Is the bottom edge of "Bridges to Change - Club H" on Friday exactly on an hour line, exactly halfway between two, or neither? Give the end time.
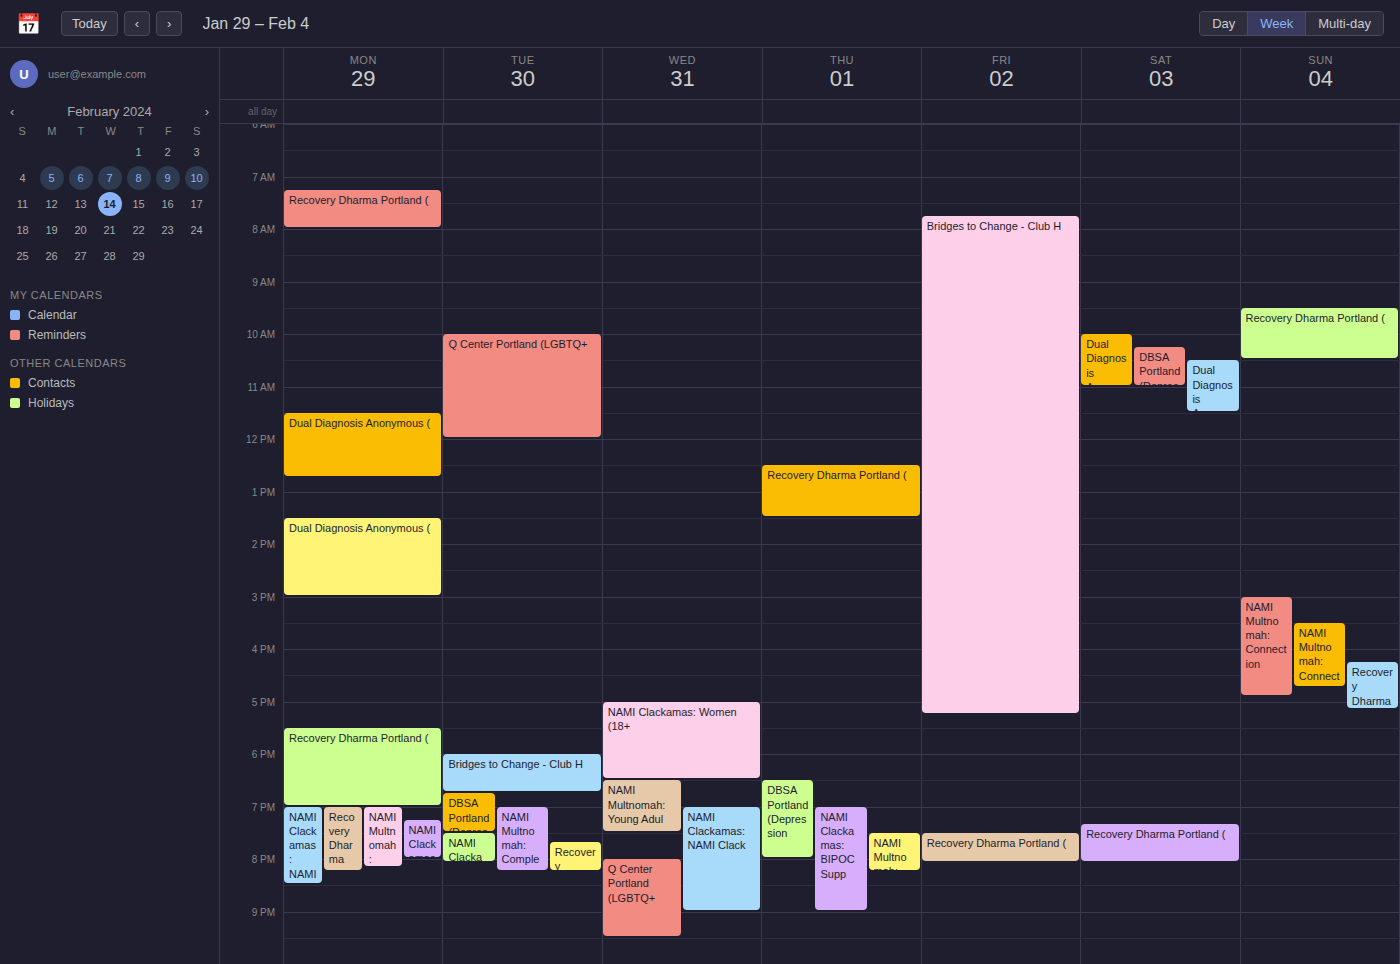
5:15 PM -- neither: a quarter of the way from the 5 PM line to the 6 PM line.